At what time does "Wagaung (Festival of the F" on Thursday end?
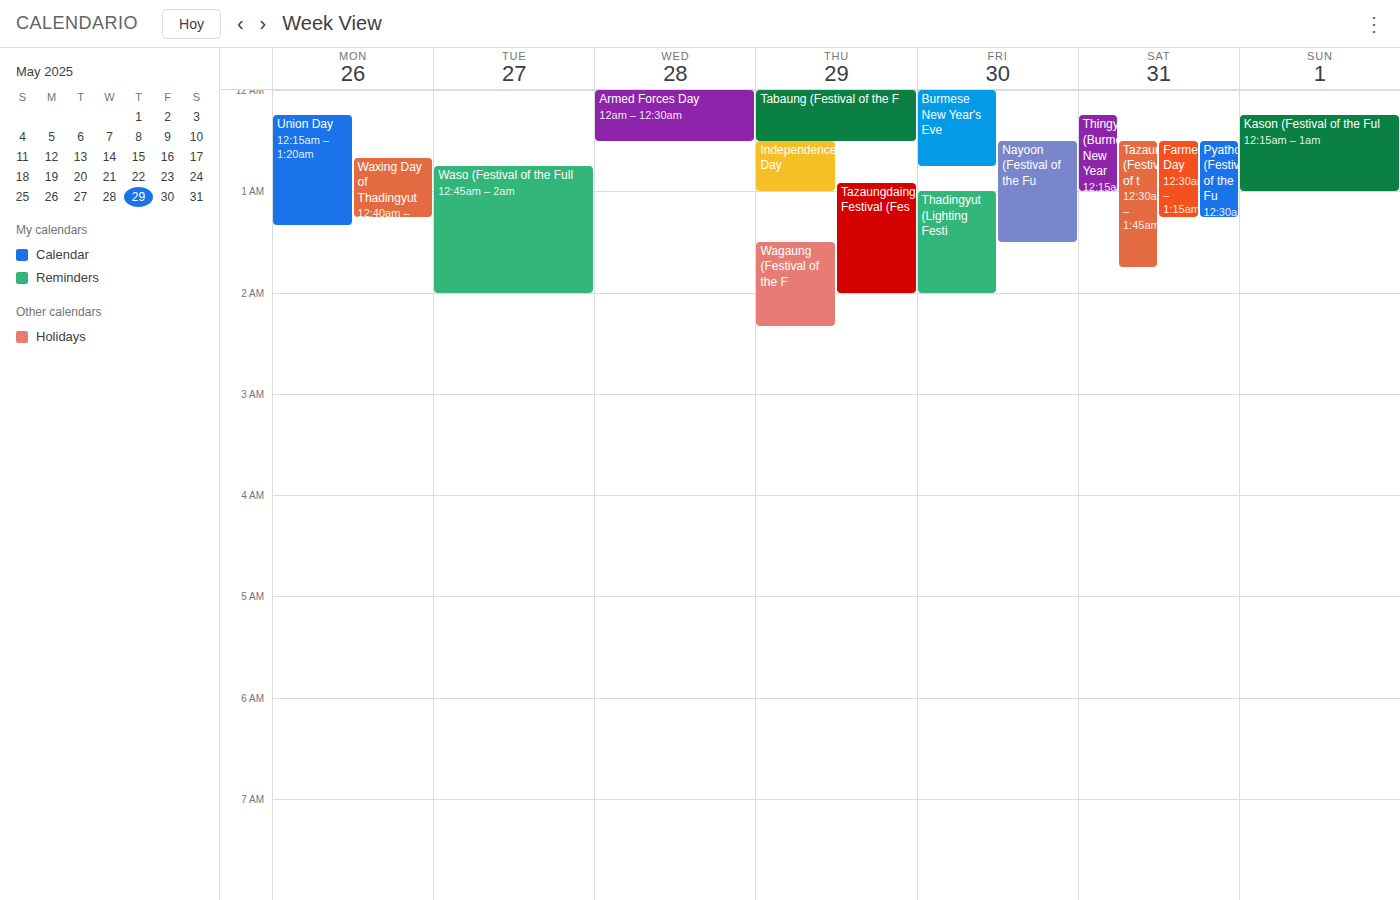
2:20 AM